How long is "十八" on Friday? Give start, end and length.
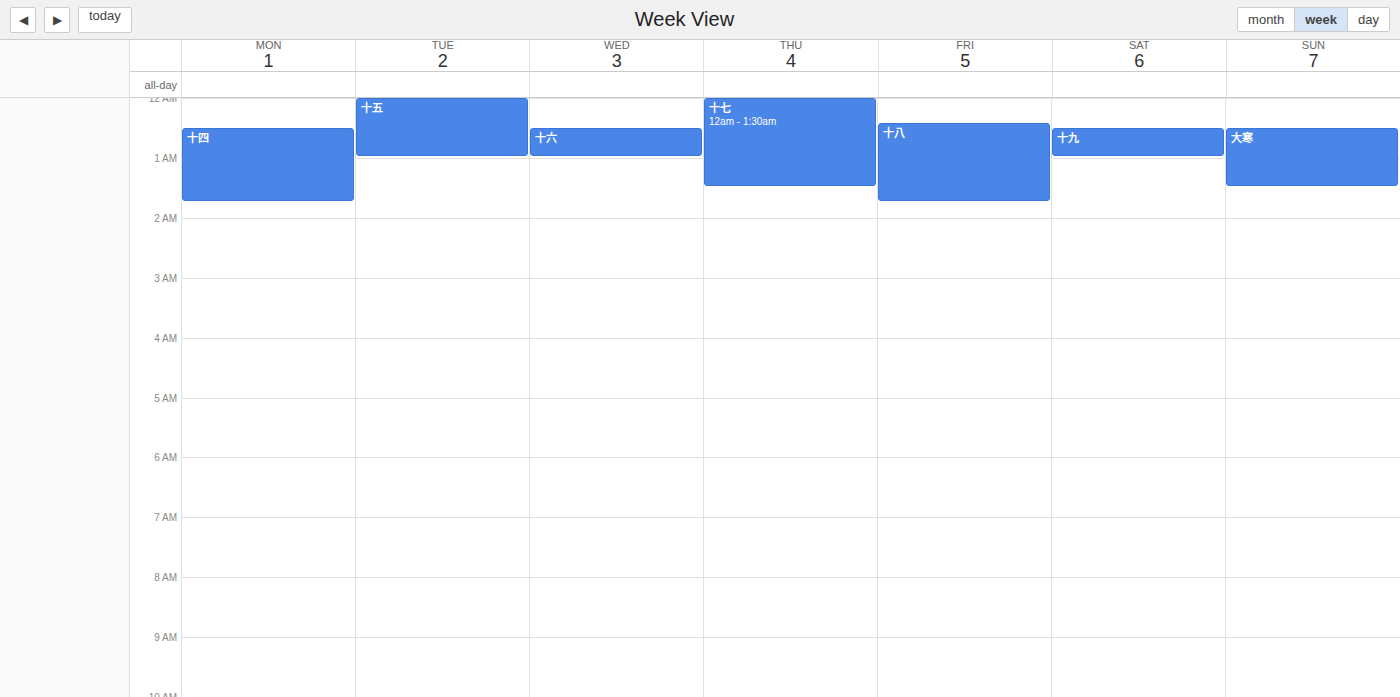
12:25 AM to 1:45 AM, 1 hour 20 minutes